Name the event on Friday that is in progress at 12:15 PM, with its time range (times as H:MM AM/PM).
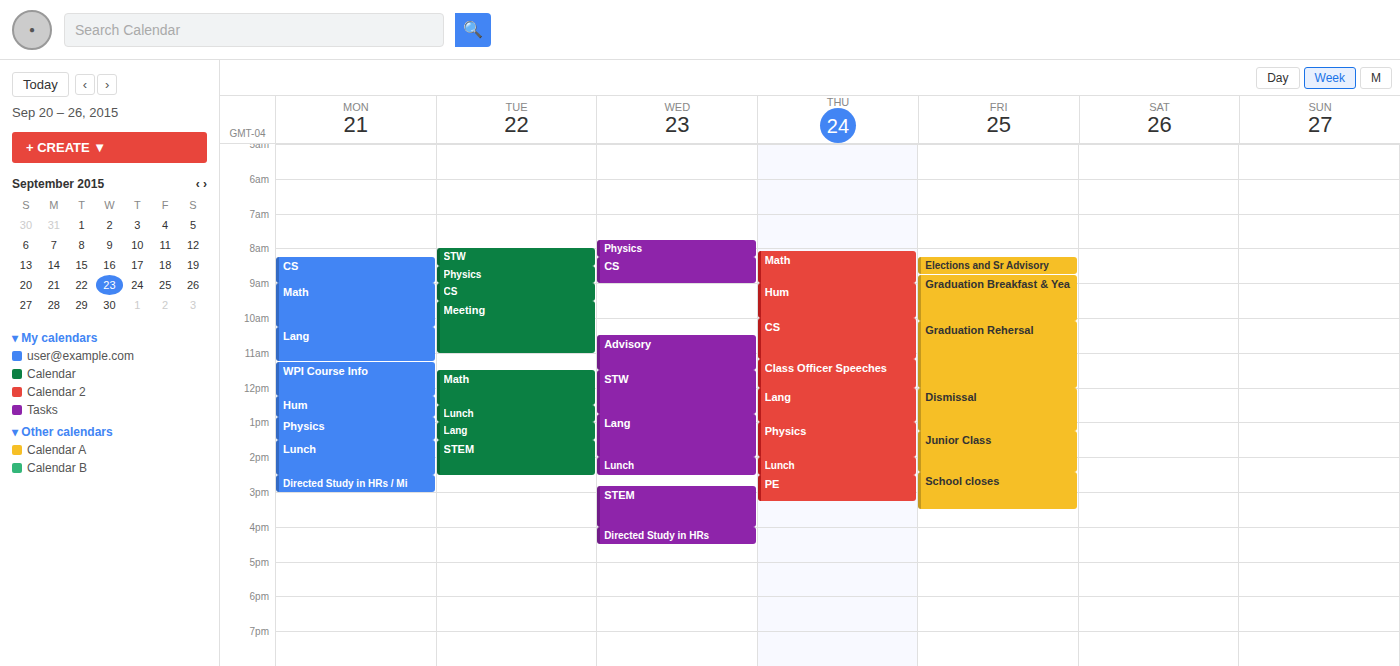
"Dismissal", 12:00 PM to 1:15 PM